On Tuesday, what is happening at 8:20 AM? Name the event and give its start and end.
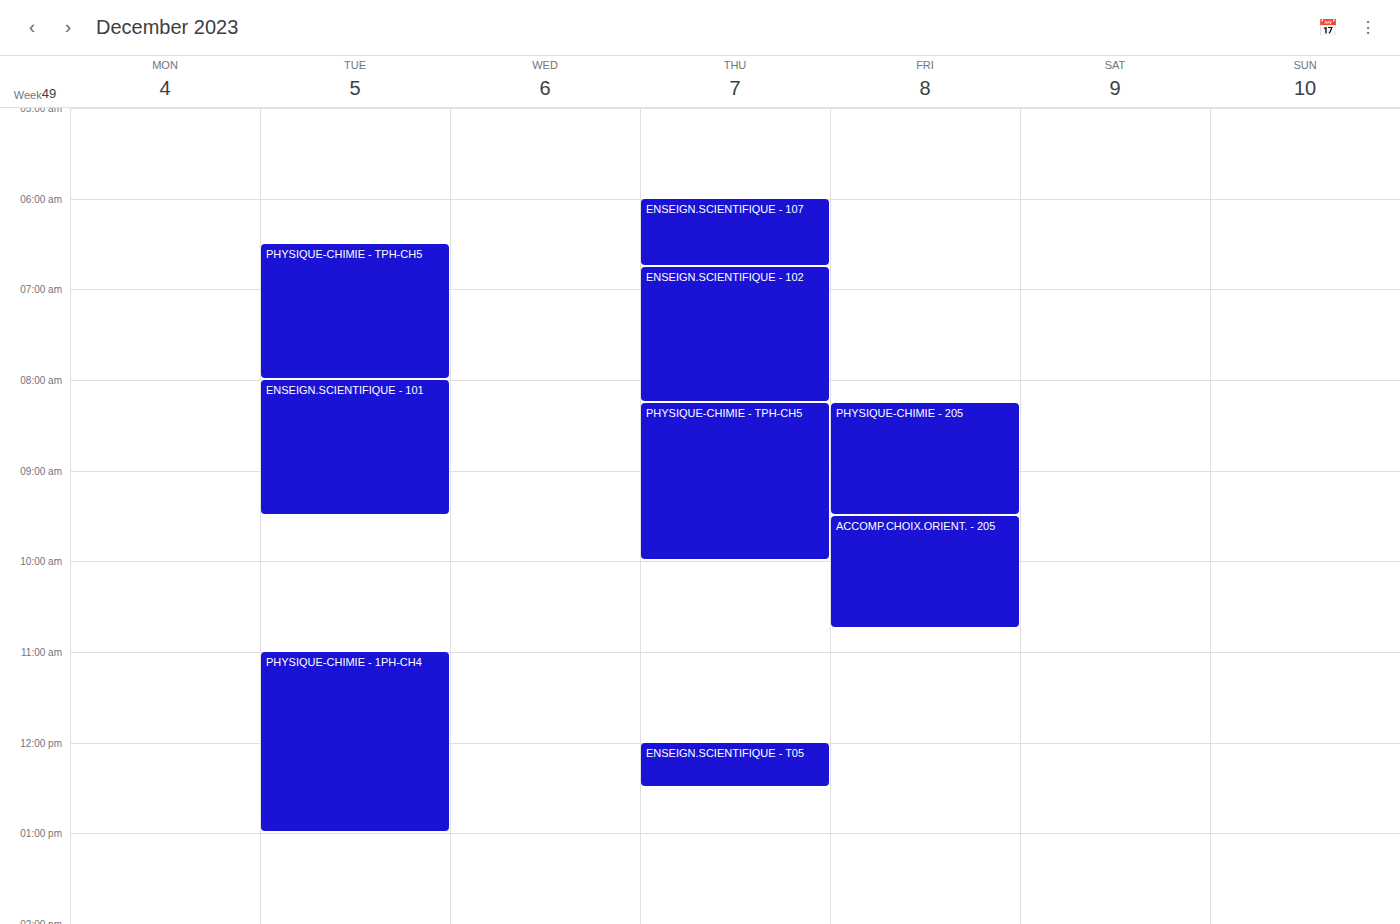
"ENSEIGN.SCIENTIFIQUE - 101", 8:00 AM to 9:30 AM